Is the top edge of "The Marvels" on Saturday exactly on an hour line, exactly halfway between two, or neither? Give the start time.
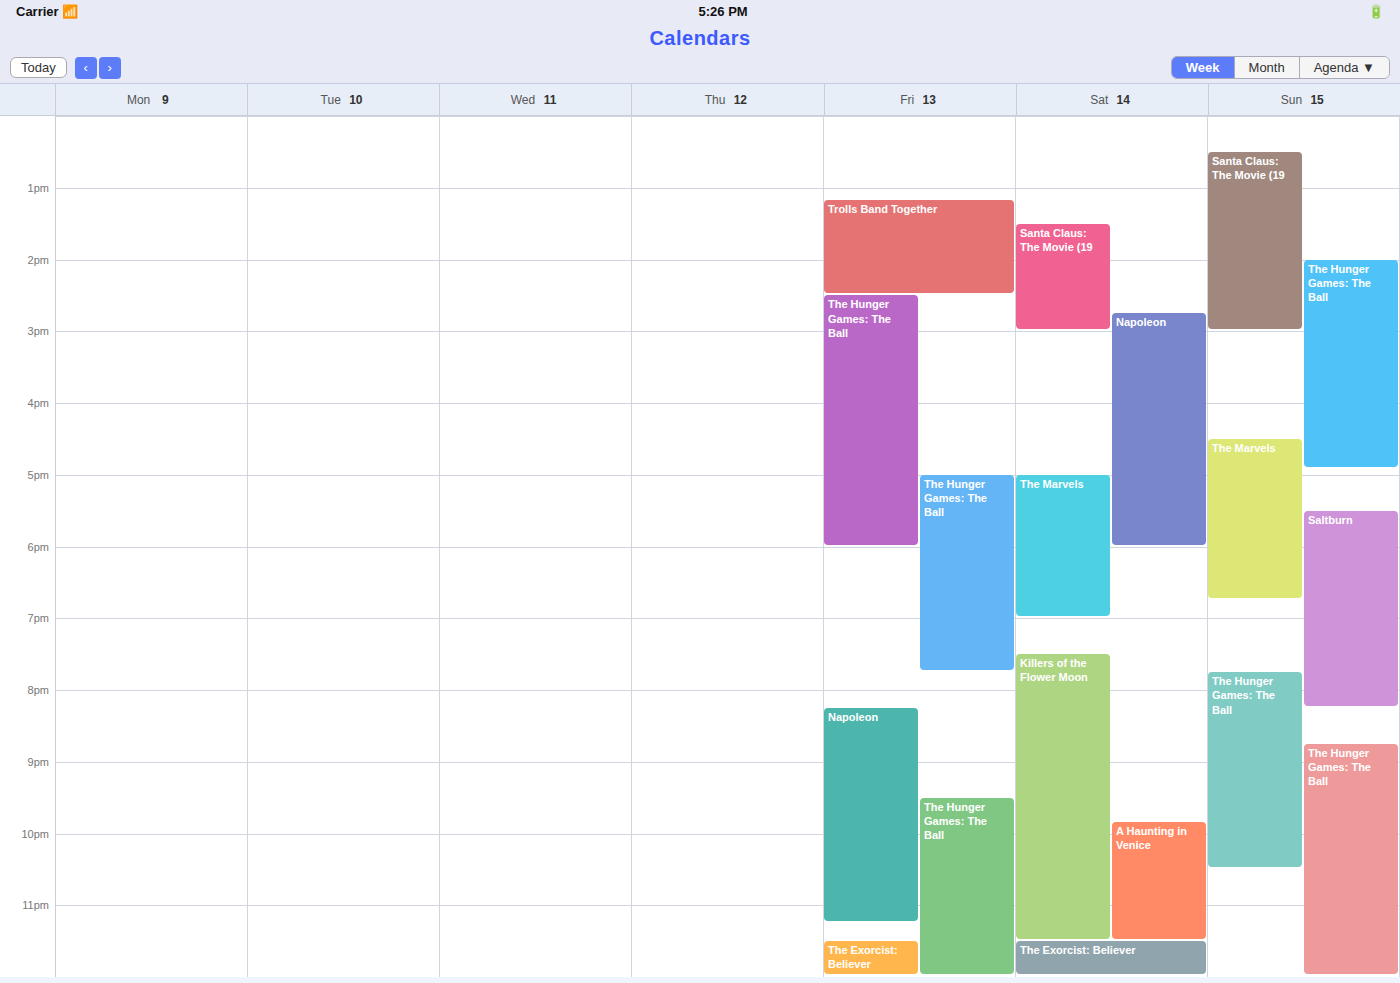
5:00 PM -- exactly on the 5 PM line.